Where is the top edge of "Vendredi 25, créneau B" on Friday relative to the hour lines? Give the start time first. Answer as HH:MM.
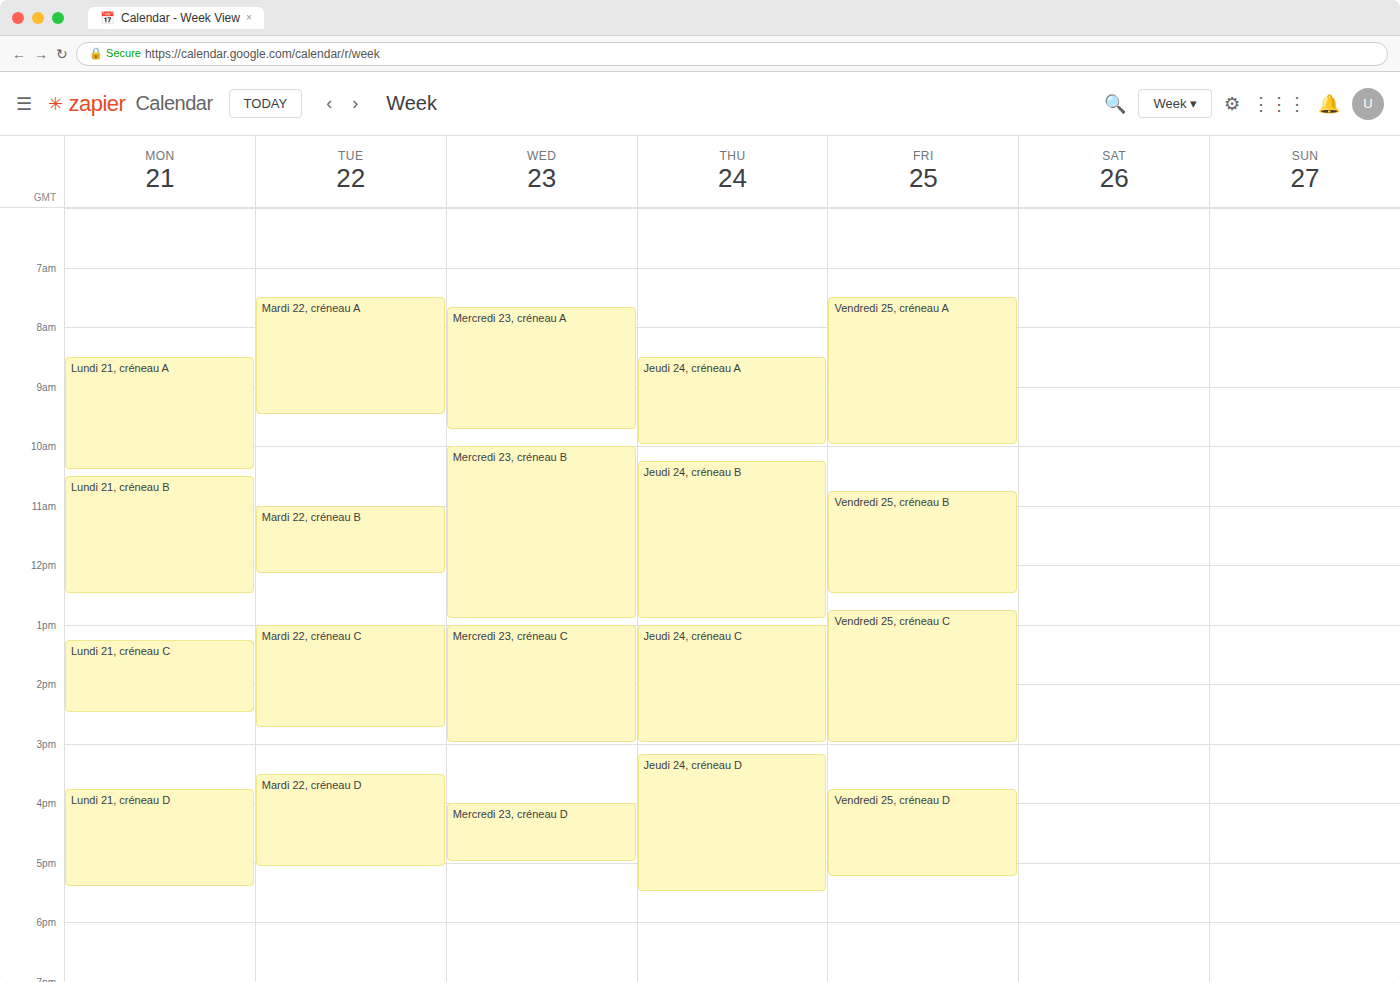
10:45 -- neither: three quarters of the way from the 10:00 line to the 11:00 line.